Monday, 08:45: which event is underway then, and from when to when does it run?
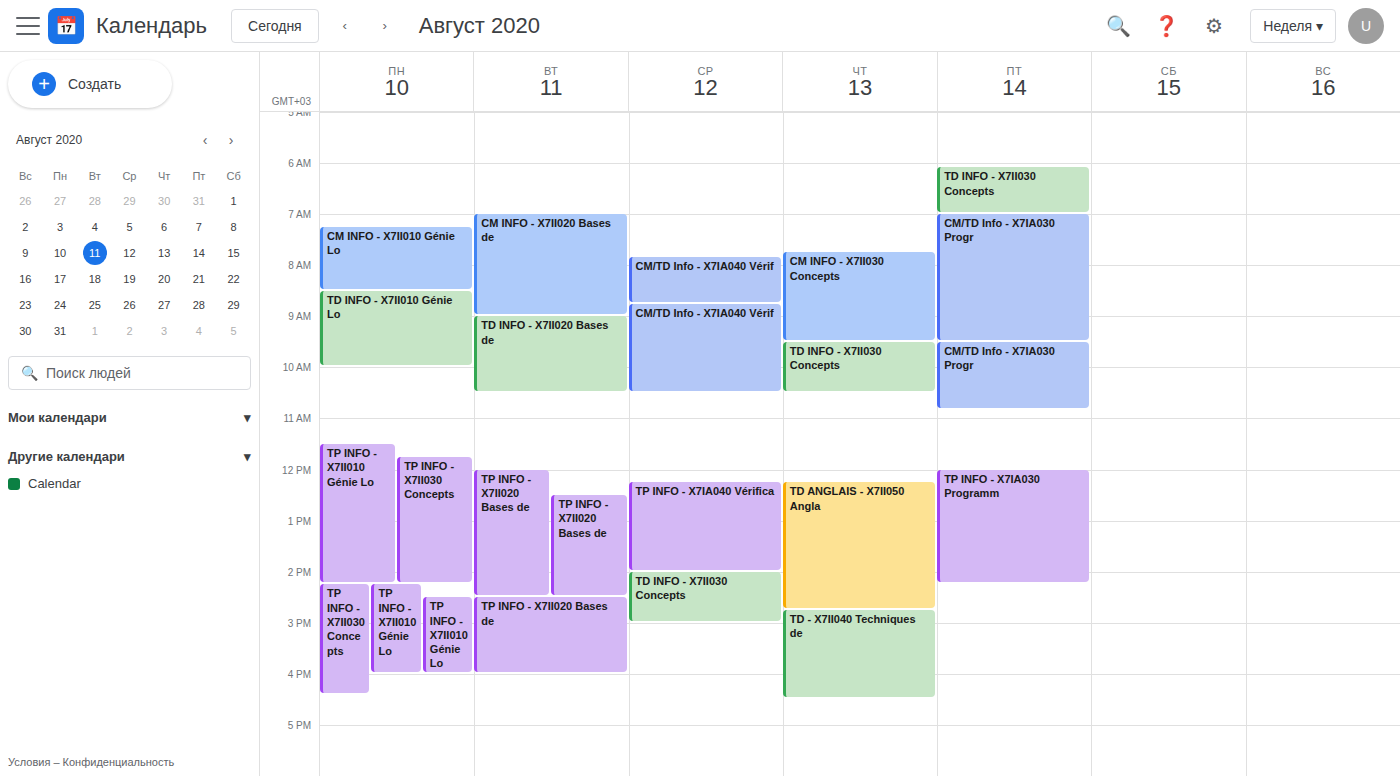
"TD INFO - X7II010 Génie Lo", 08:30 to 10:00